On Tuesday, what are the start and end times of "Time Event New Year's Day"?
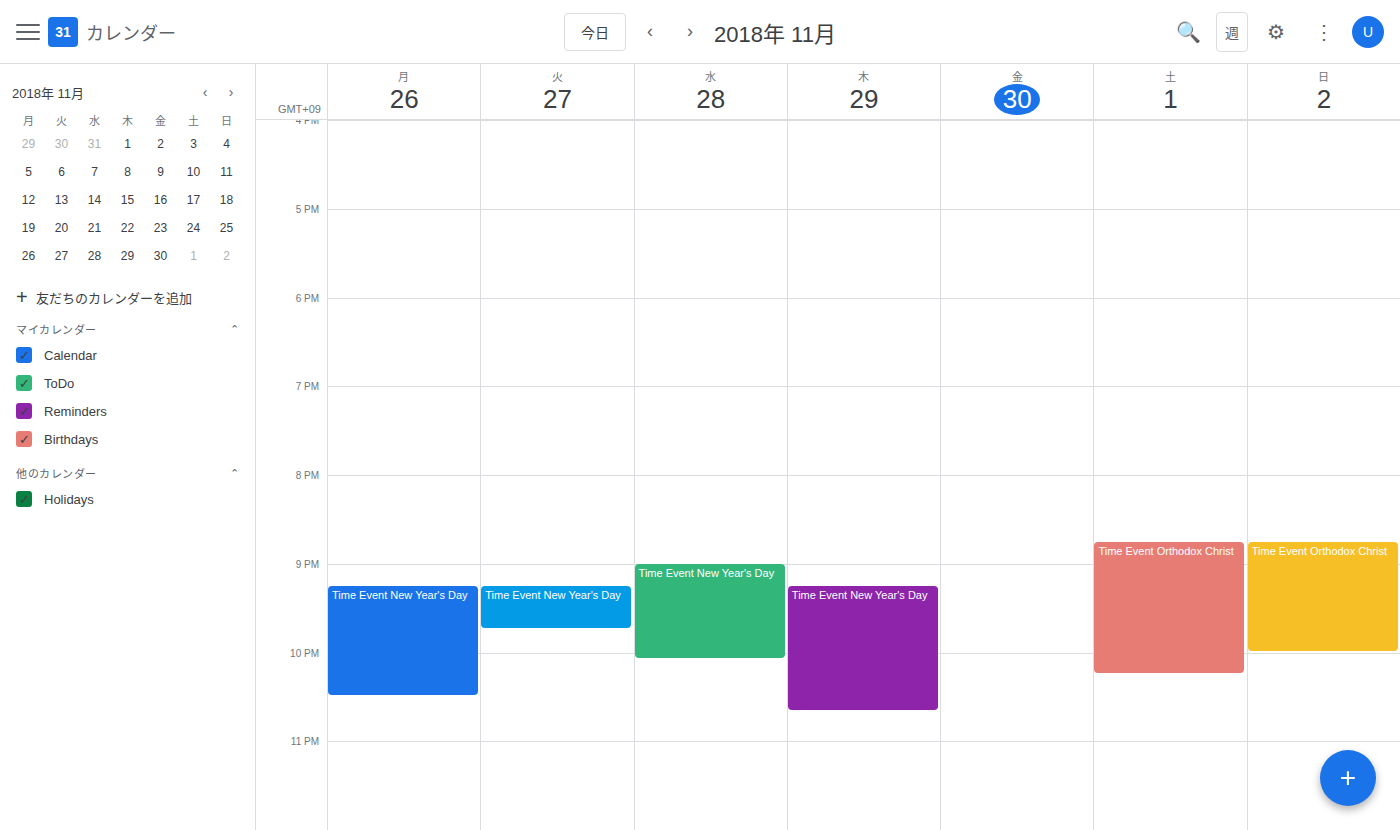
9:15 PM to 9:45 PM